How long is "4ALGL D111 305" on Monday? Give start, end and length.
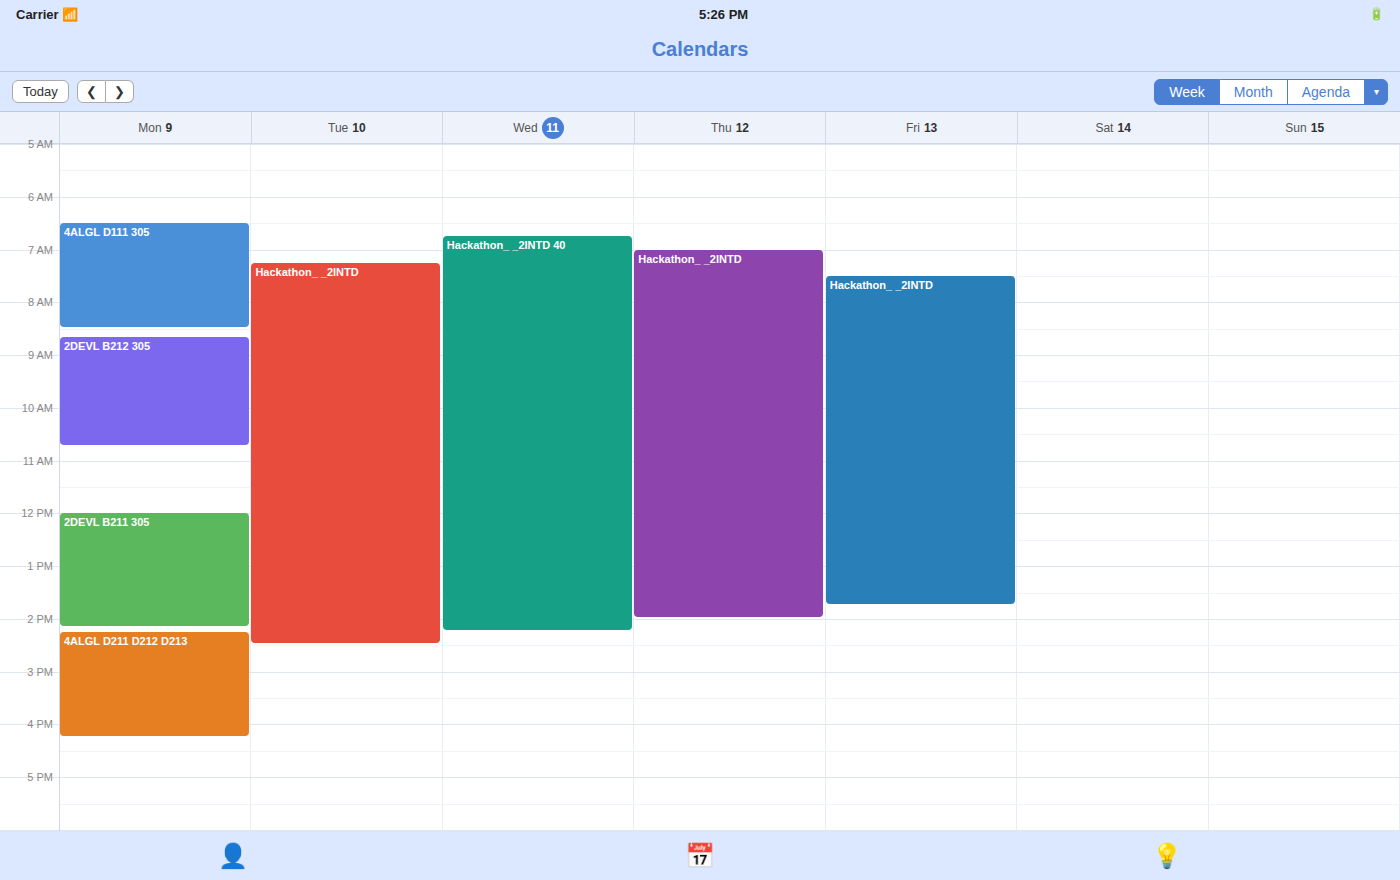
6:30 AM to 8:30 AM, 2 hours